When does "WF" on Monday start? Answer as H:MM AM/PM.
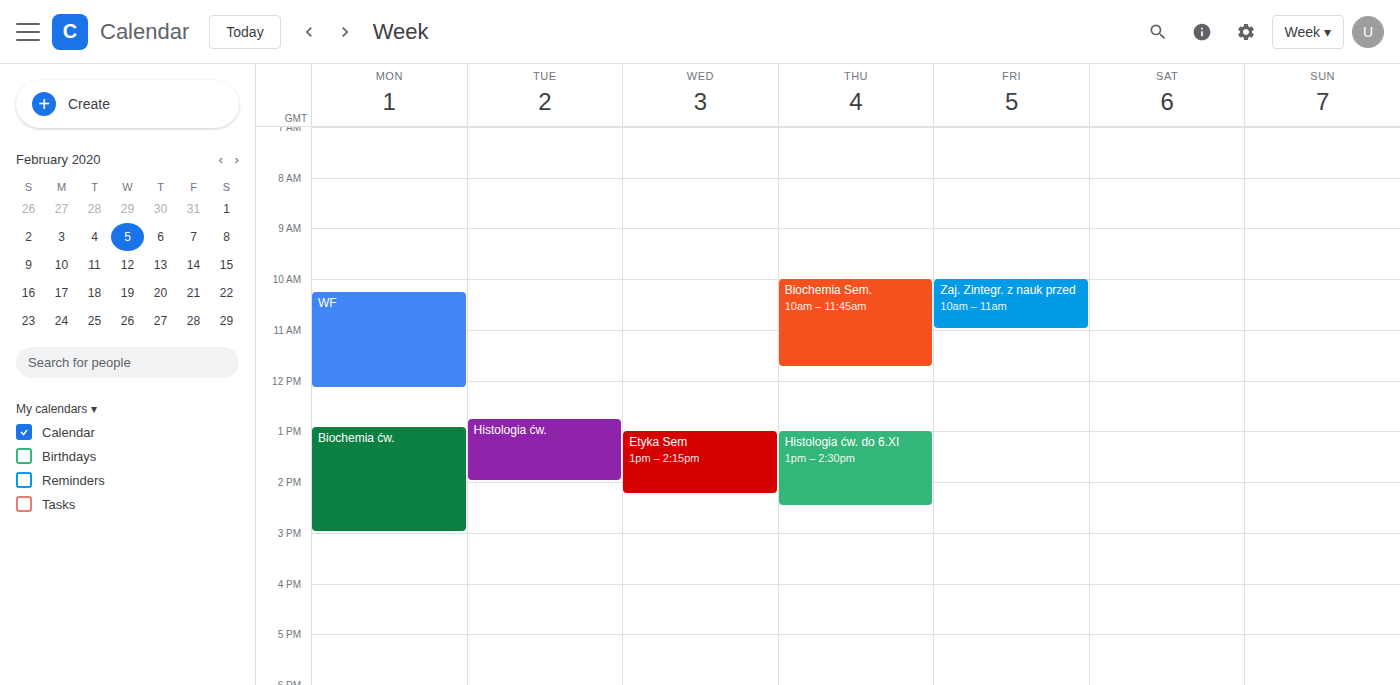
10:15 AM